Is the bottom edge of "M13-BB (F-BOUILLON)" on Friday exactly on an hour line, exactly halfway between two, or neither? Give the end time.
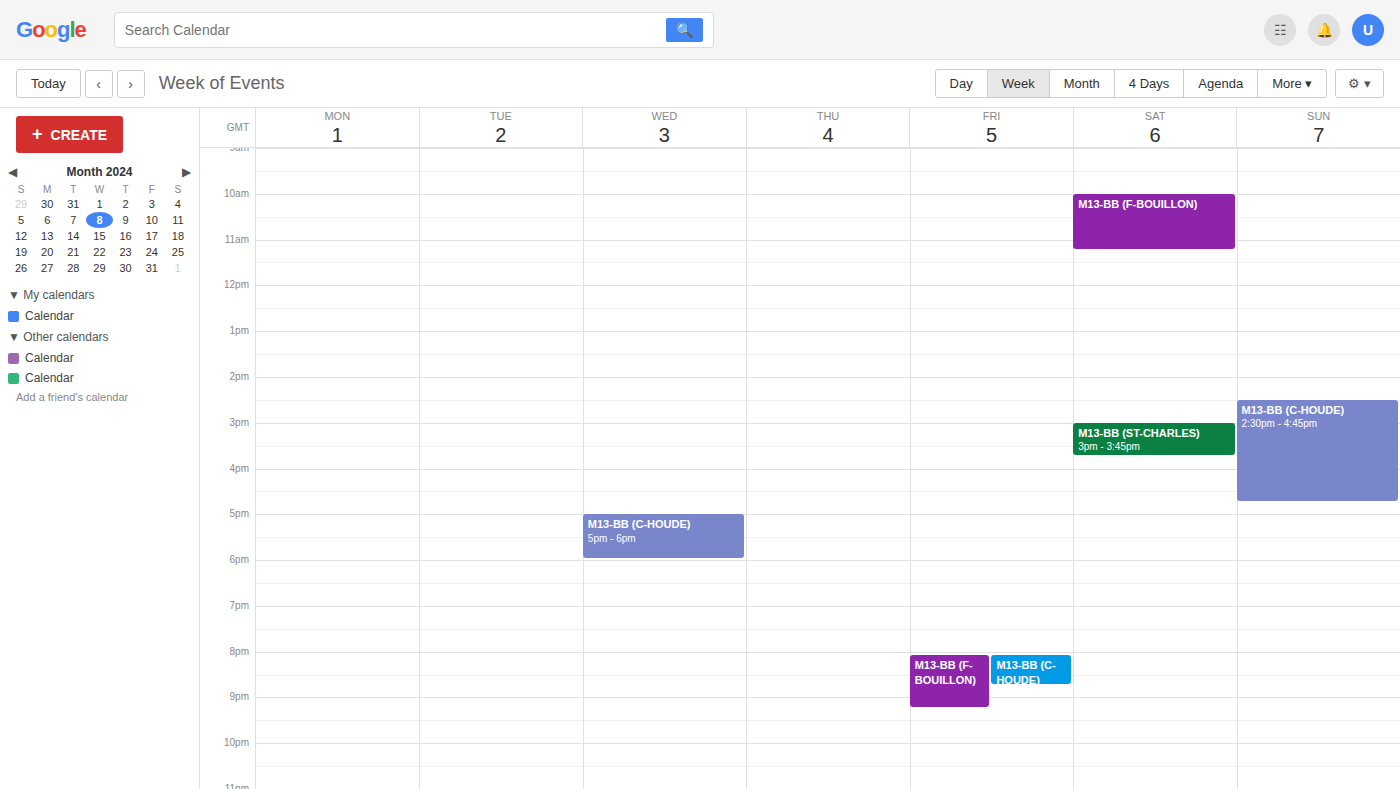
9:15 PM -- neither: a quarter of the way from the 9 PM line to the 10 PM line.